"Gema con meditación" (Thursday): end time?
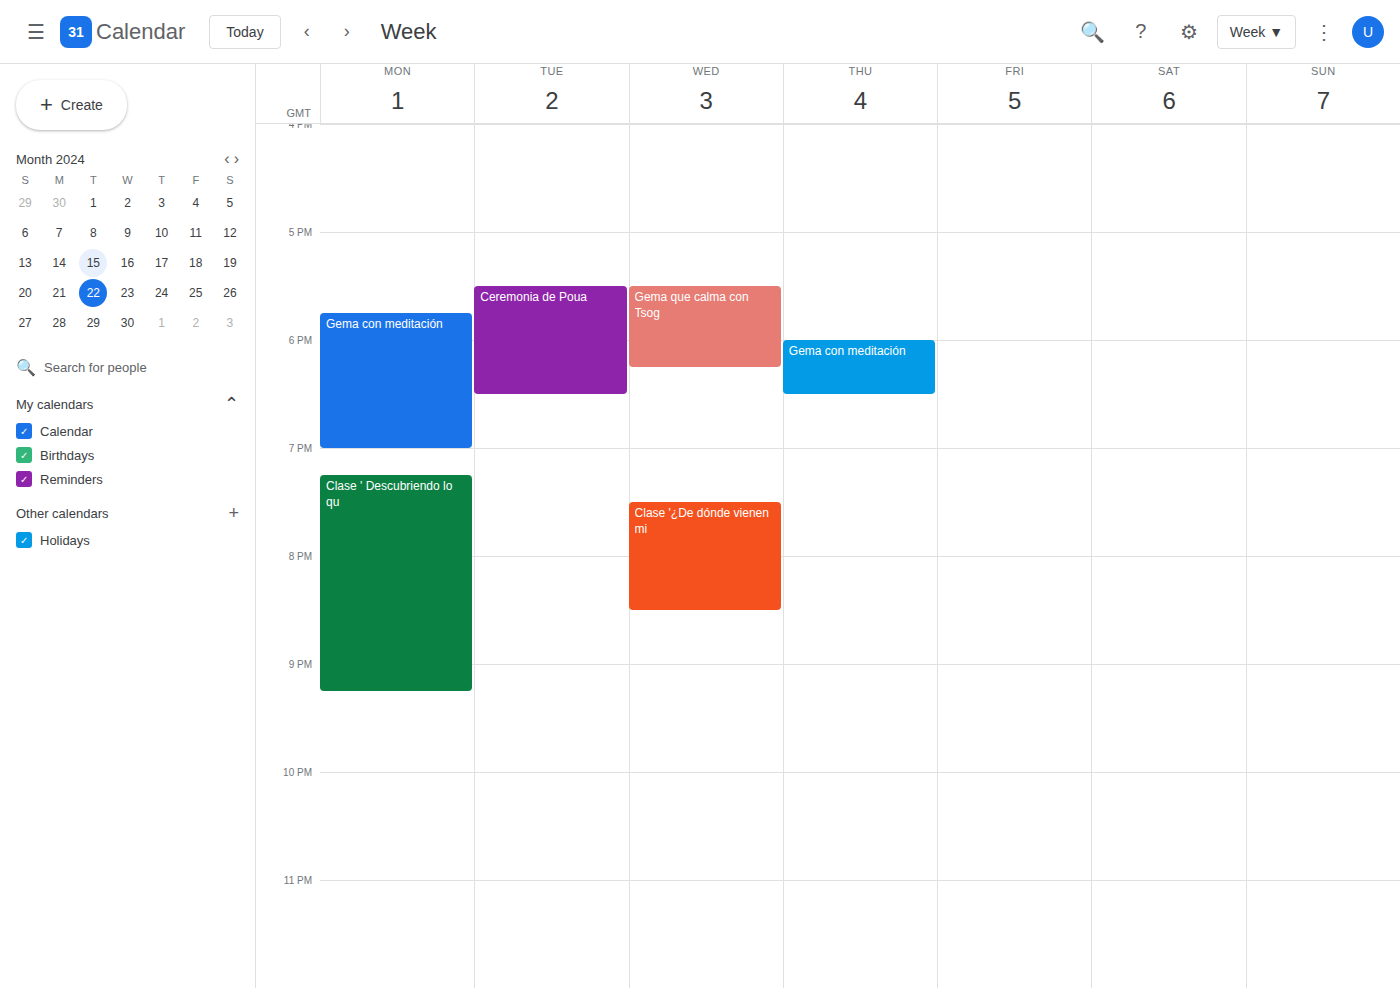
6:30 PM